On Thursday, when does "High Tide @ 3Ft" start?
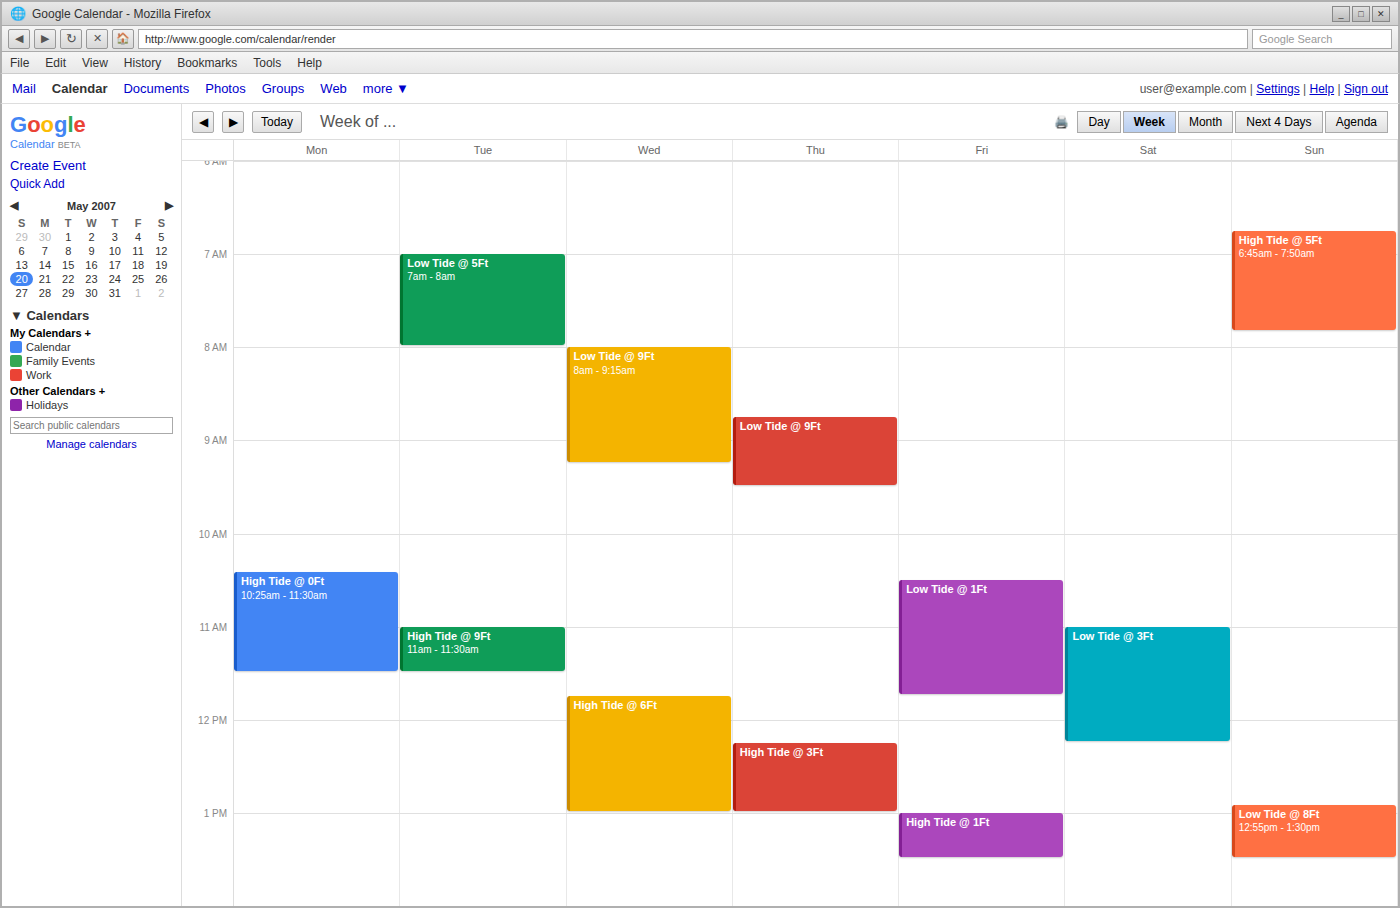
12:15 PM